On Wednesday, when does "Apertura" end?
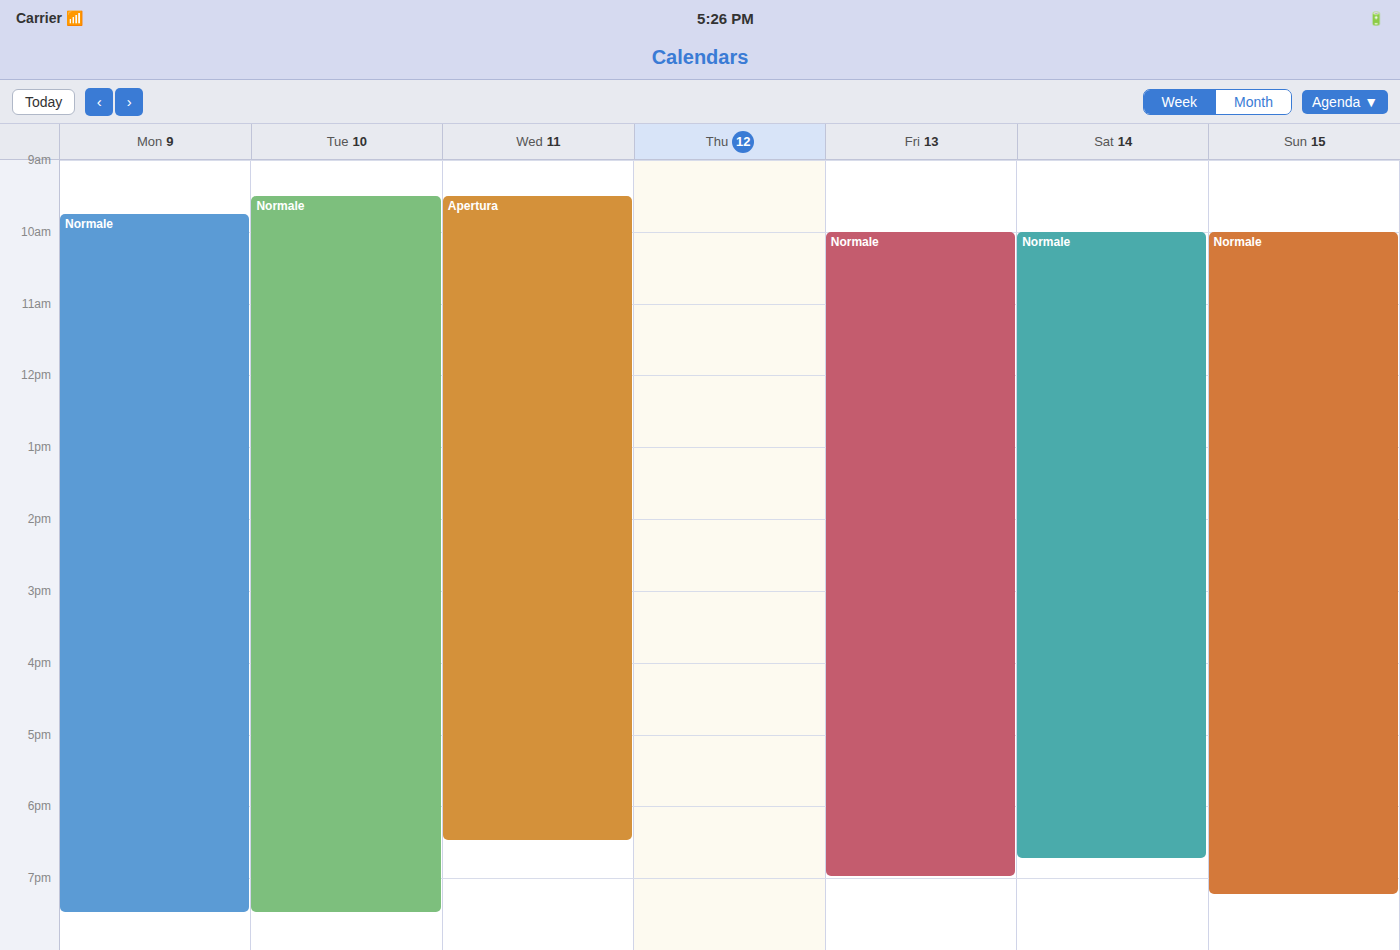
6:30 PM